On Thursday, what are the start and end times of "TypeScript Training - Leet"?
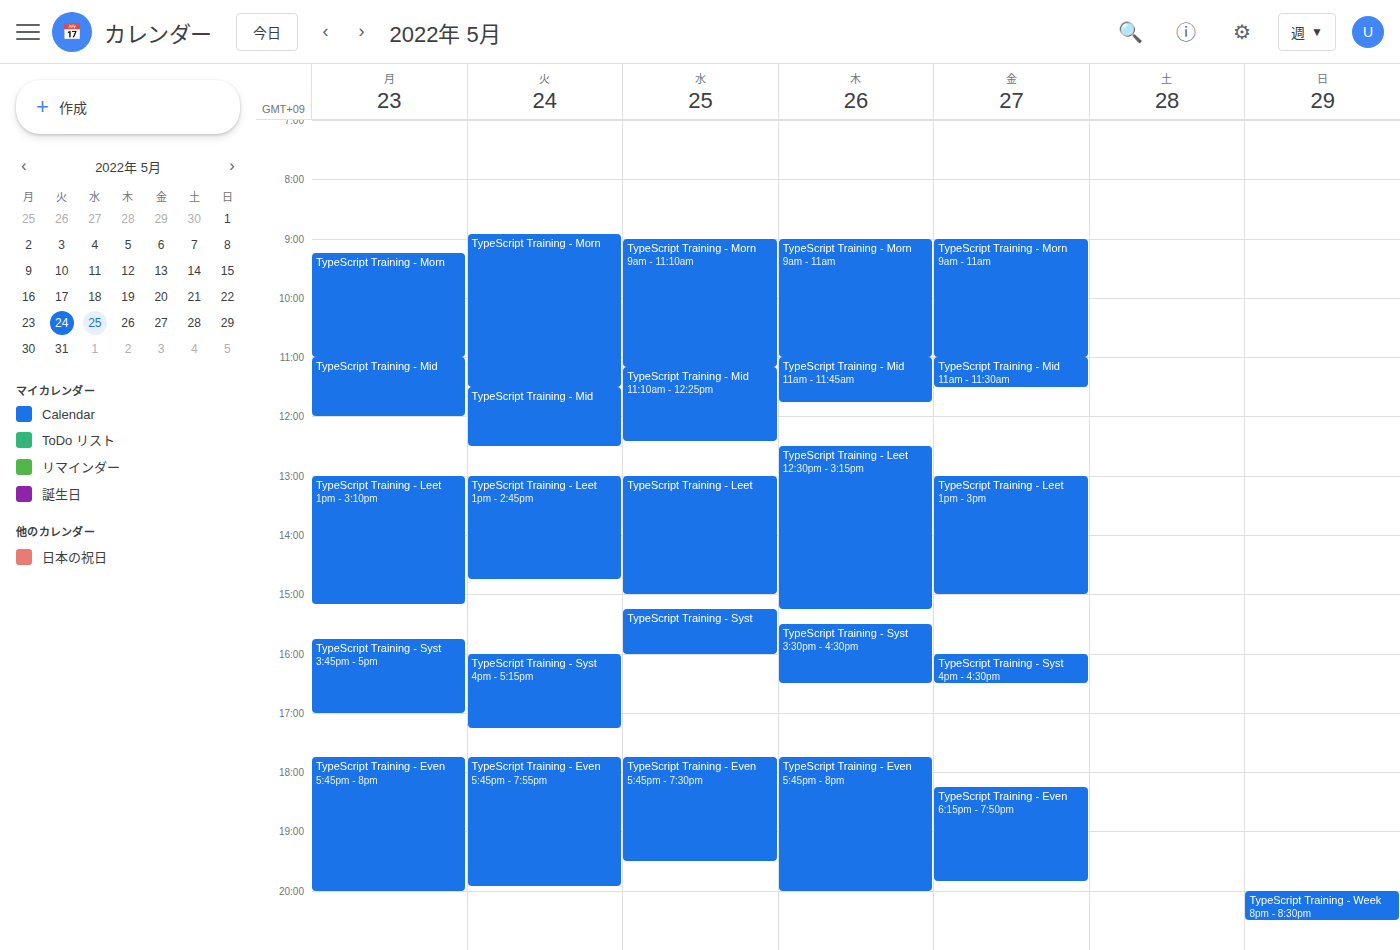
12:30 PM to 3:15 PM